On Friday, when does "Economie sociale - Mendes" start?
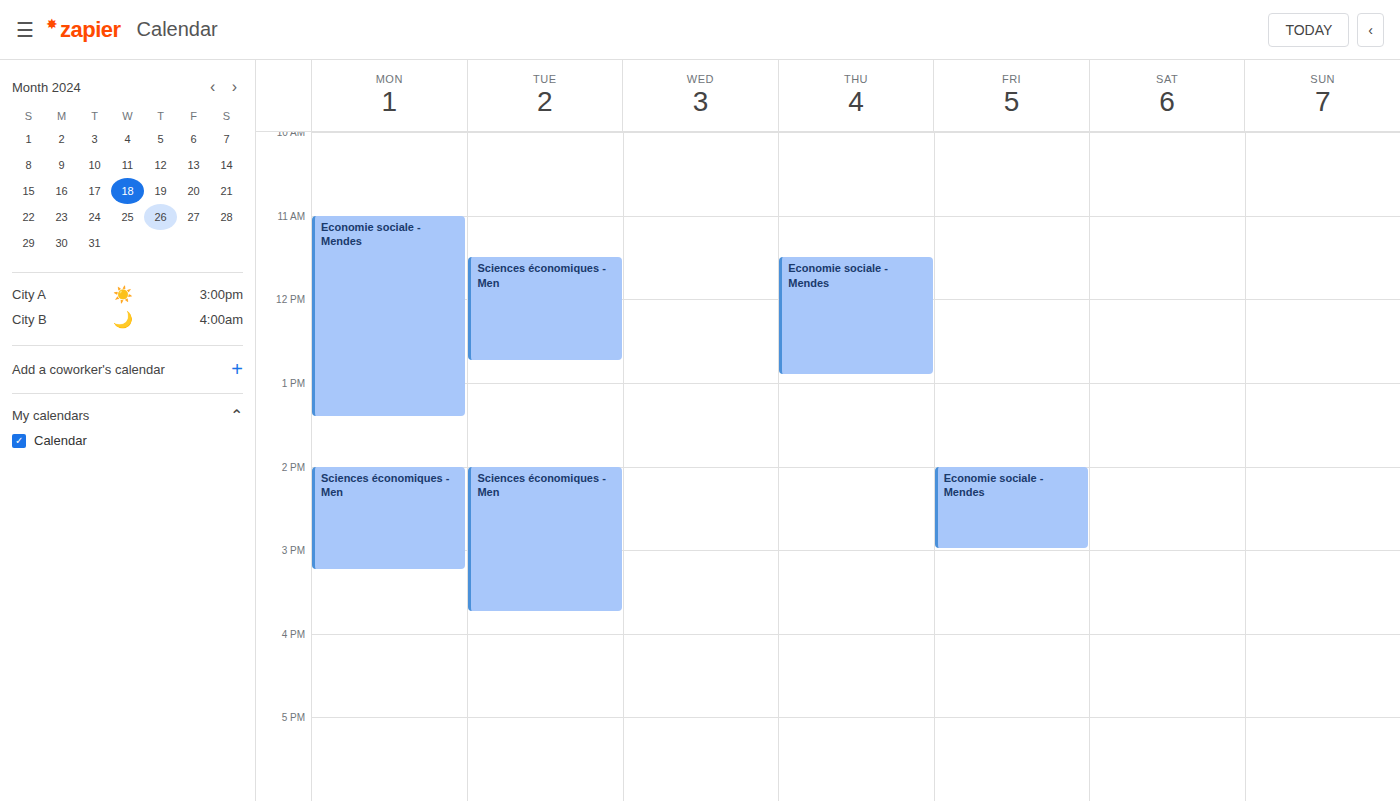
2:00 PM